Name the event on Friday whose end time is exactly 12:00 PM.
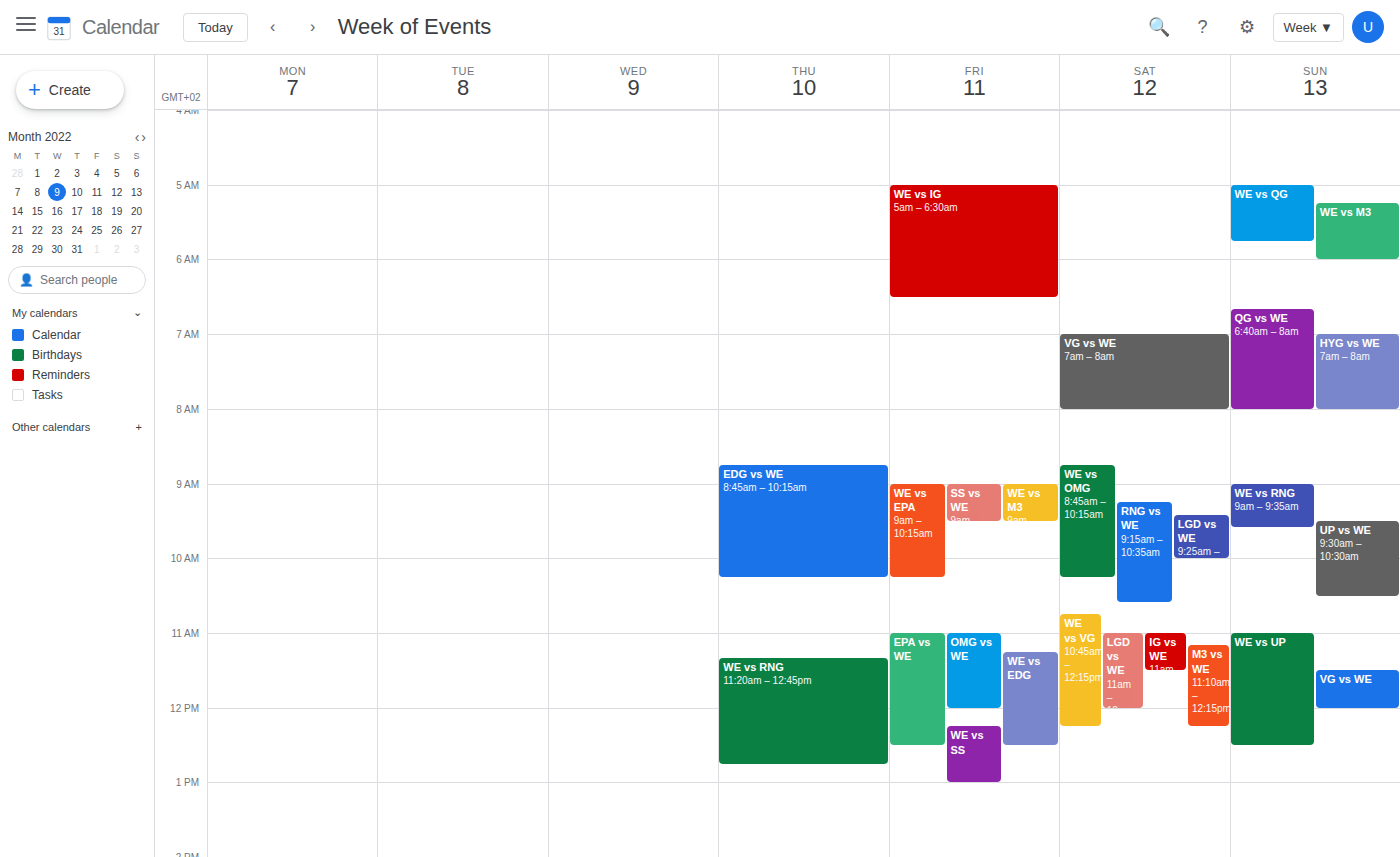
"OMG vs WE"